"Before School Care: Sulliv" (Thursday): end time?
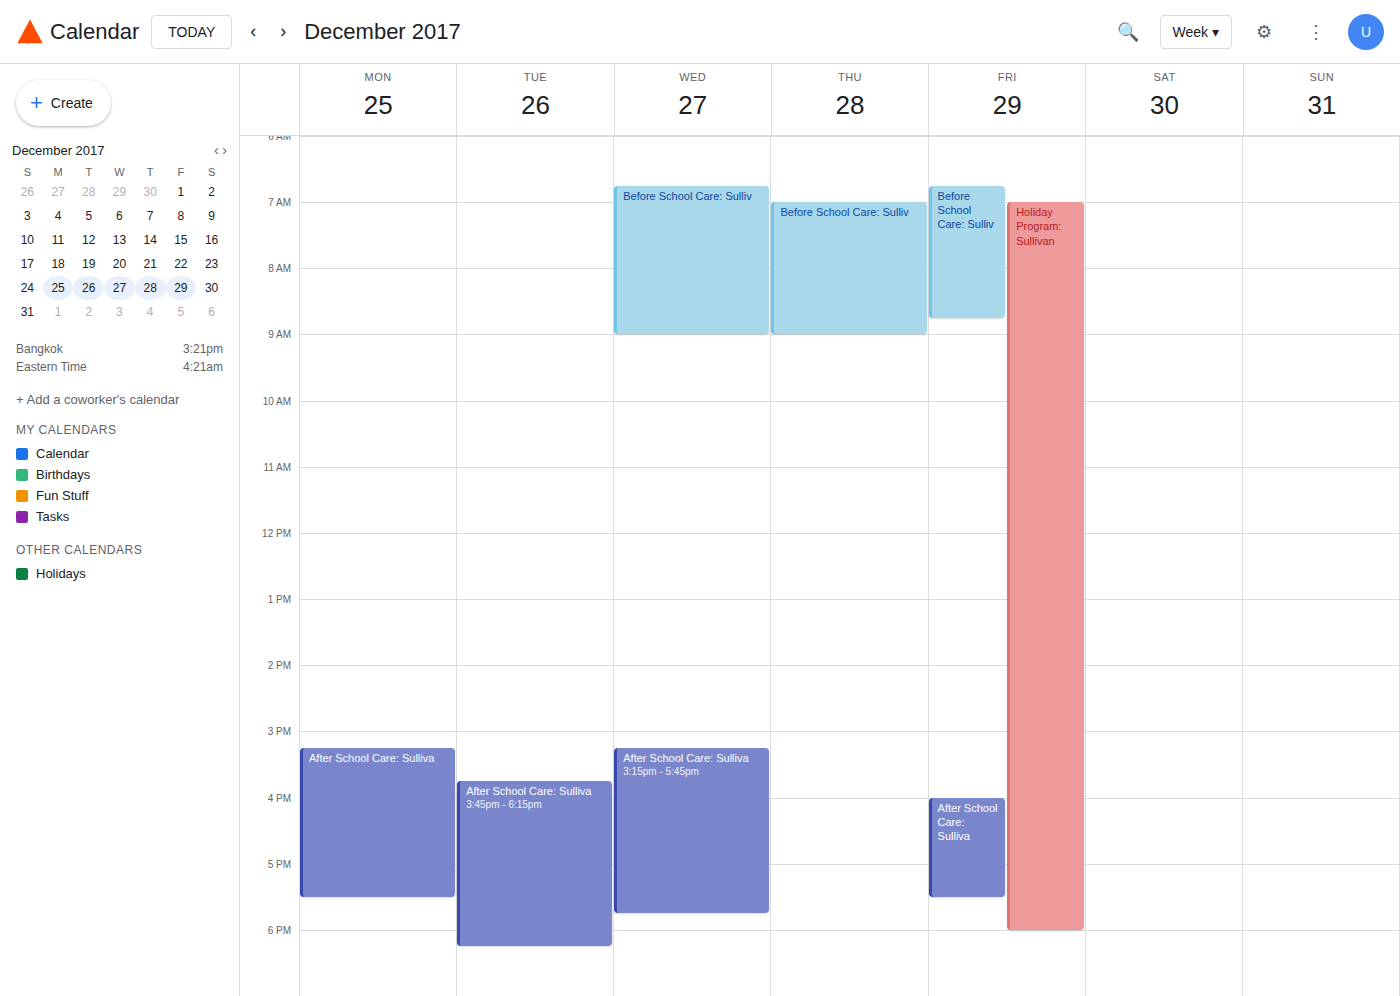
9:00 AM